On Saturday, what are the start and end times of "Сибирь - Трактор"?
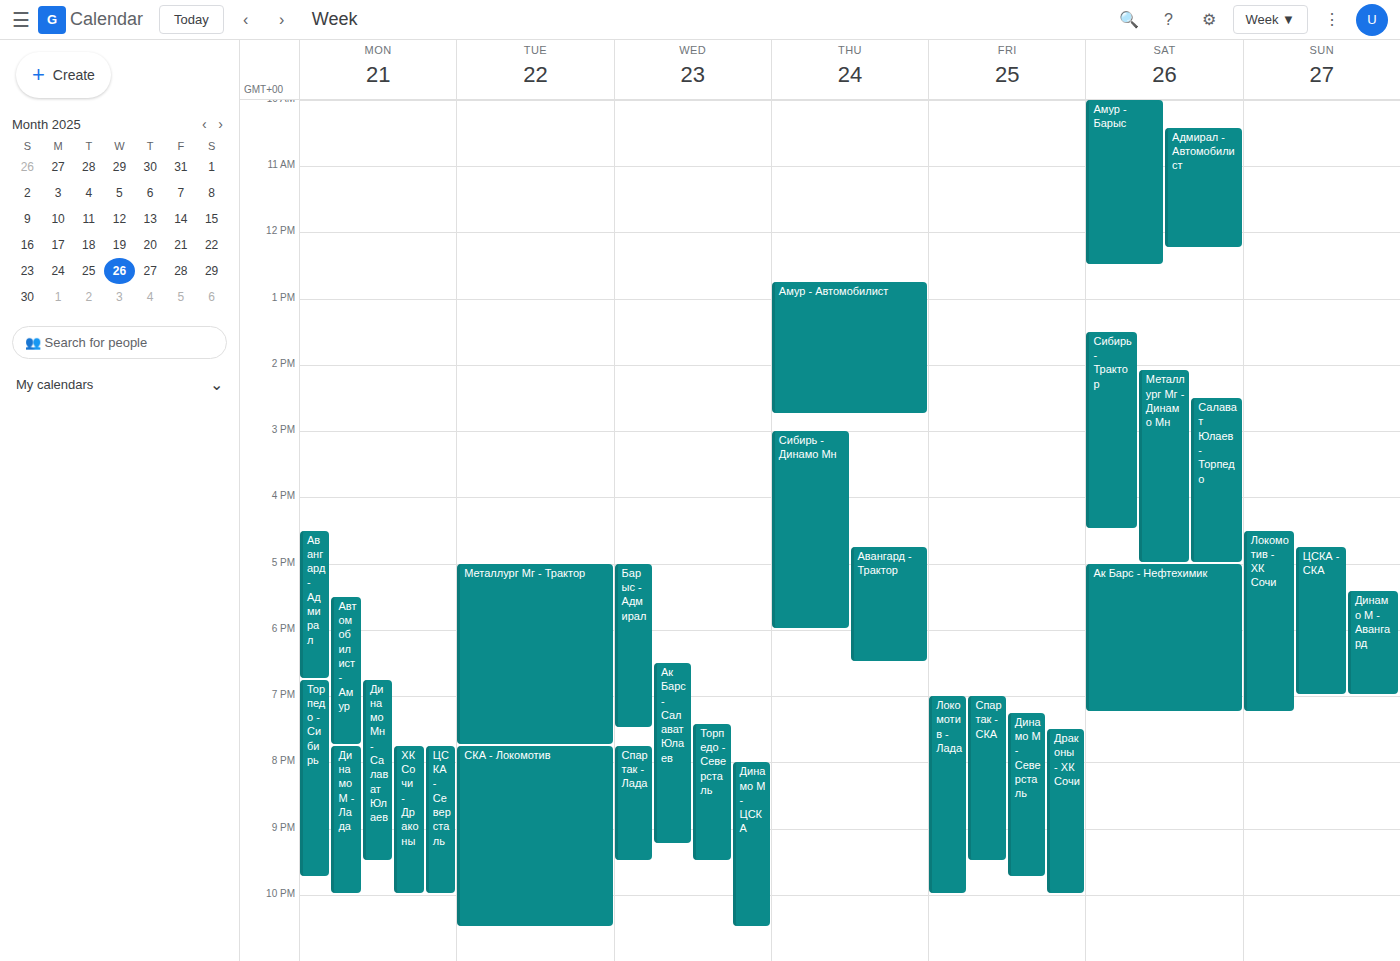
1:30 PM to 4:30 PM